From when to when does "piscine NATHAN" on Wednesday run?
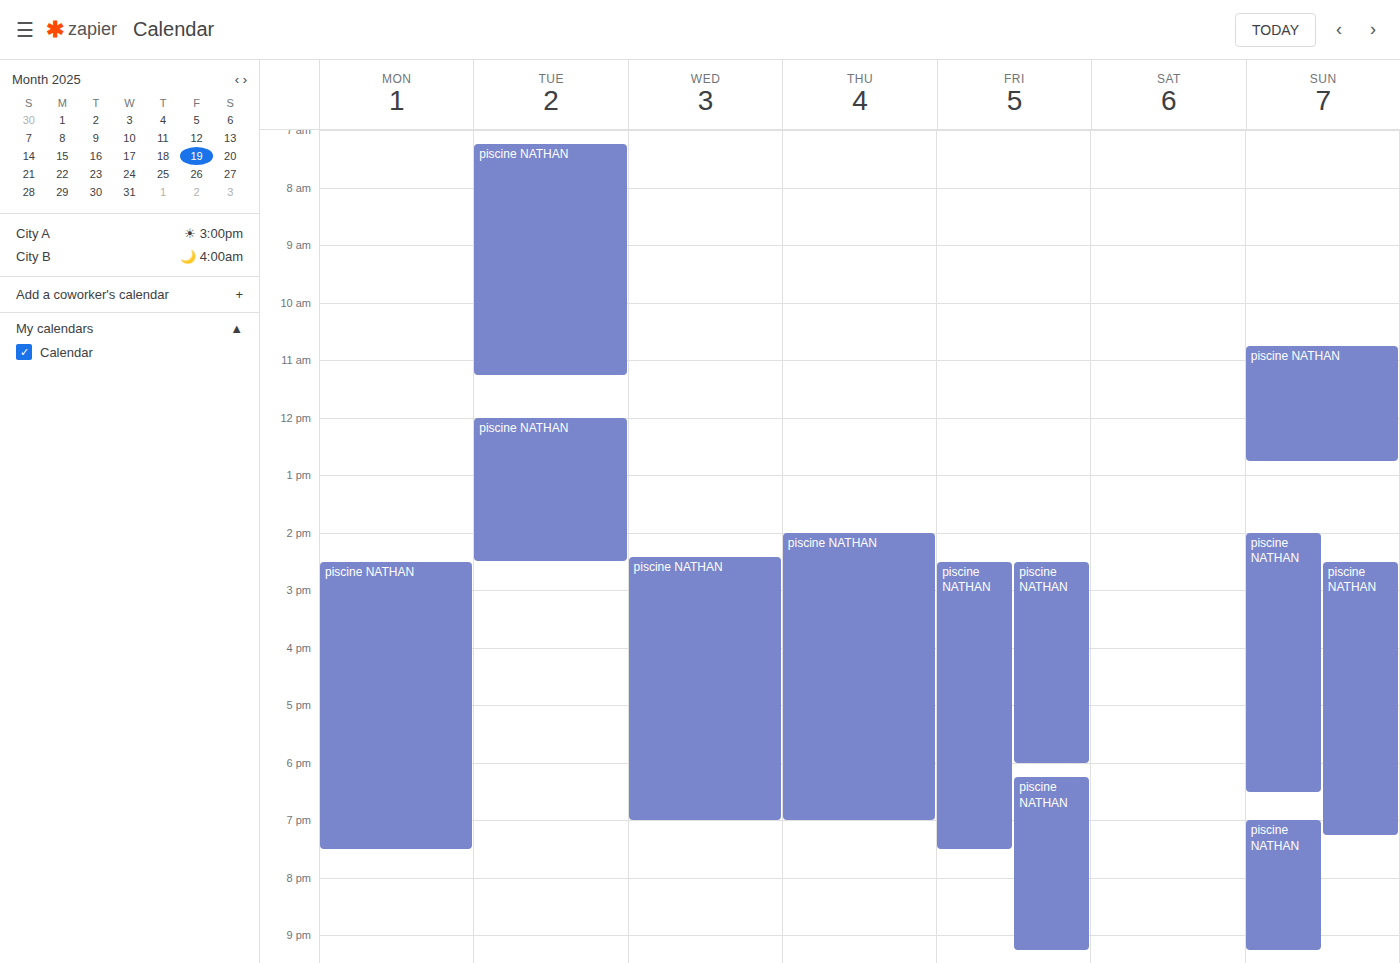
14:25 to 19:00